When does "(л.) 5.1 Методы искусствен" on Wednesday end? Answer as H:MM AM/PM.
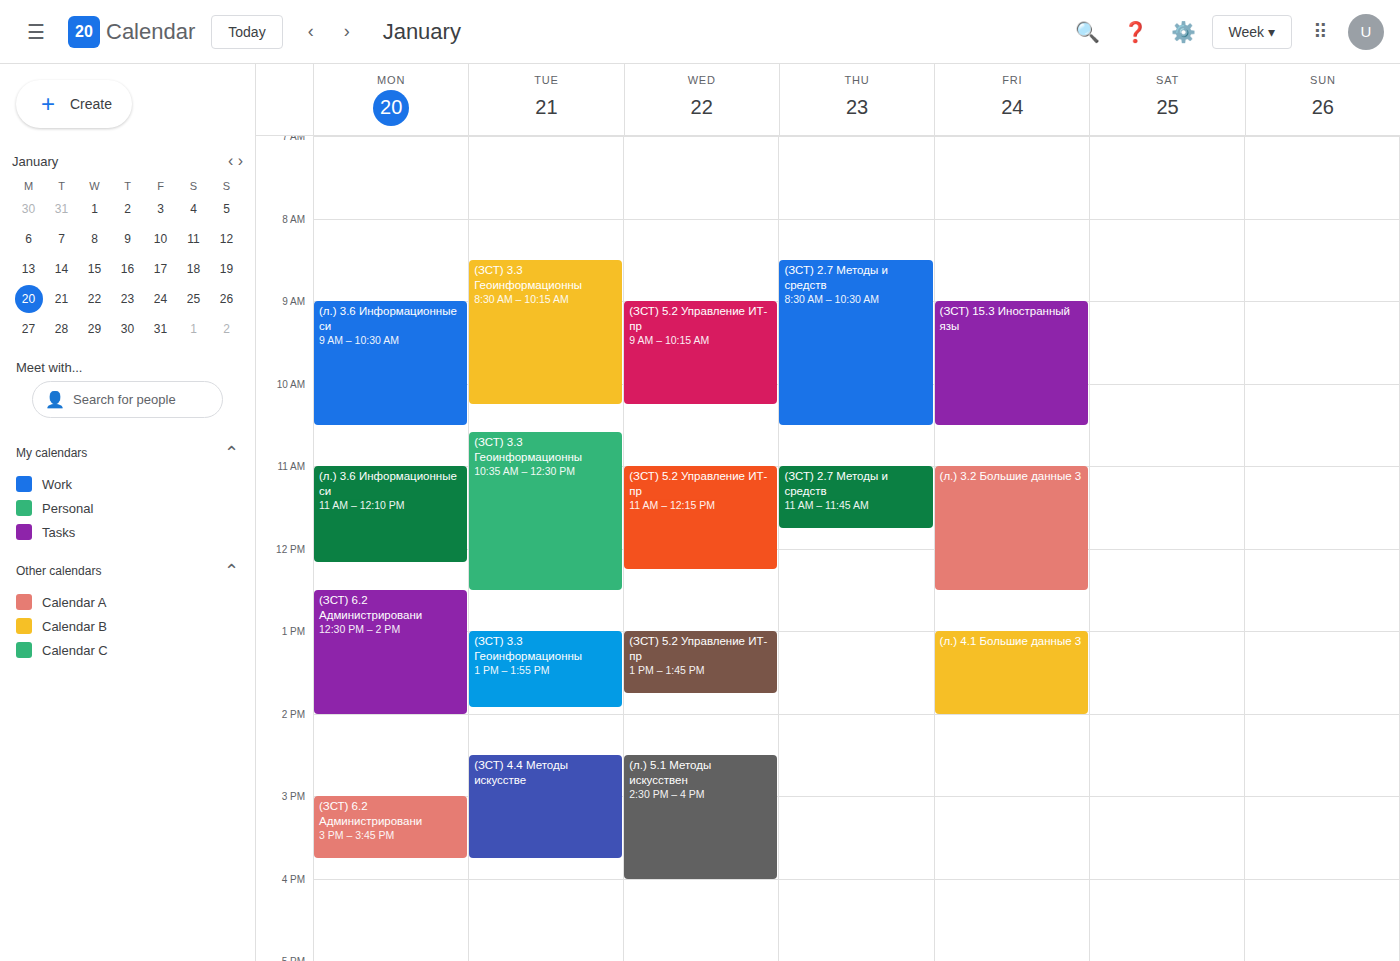
4:00 PM